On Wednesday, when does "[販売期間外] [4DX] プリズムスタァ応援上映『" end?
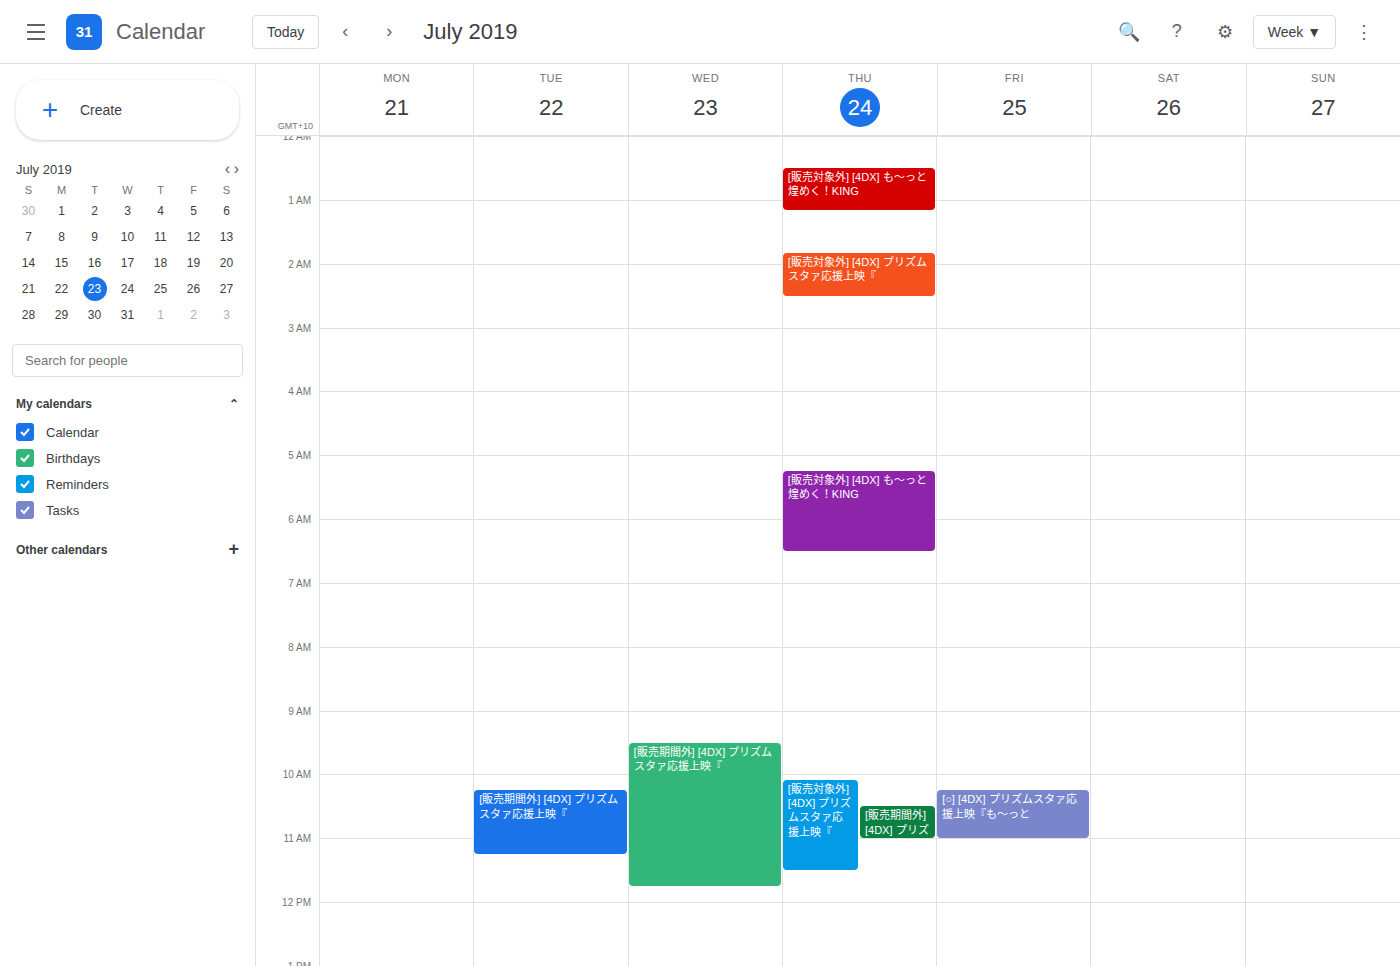
11:45 AM